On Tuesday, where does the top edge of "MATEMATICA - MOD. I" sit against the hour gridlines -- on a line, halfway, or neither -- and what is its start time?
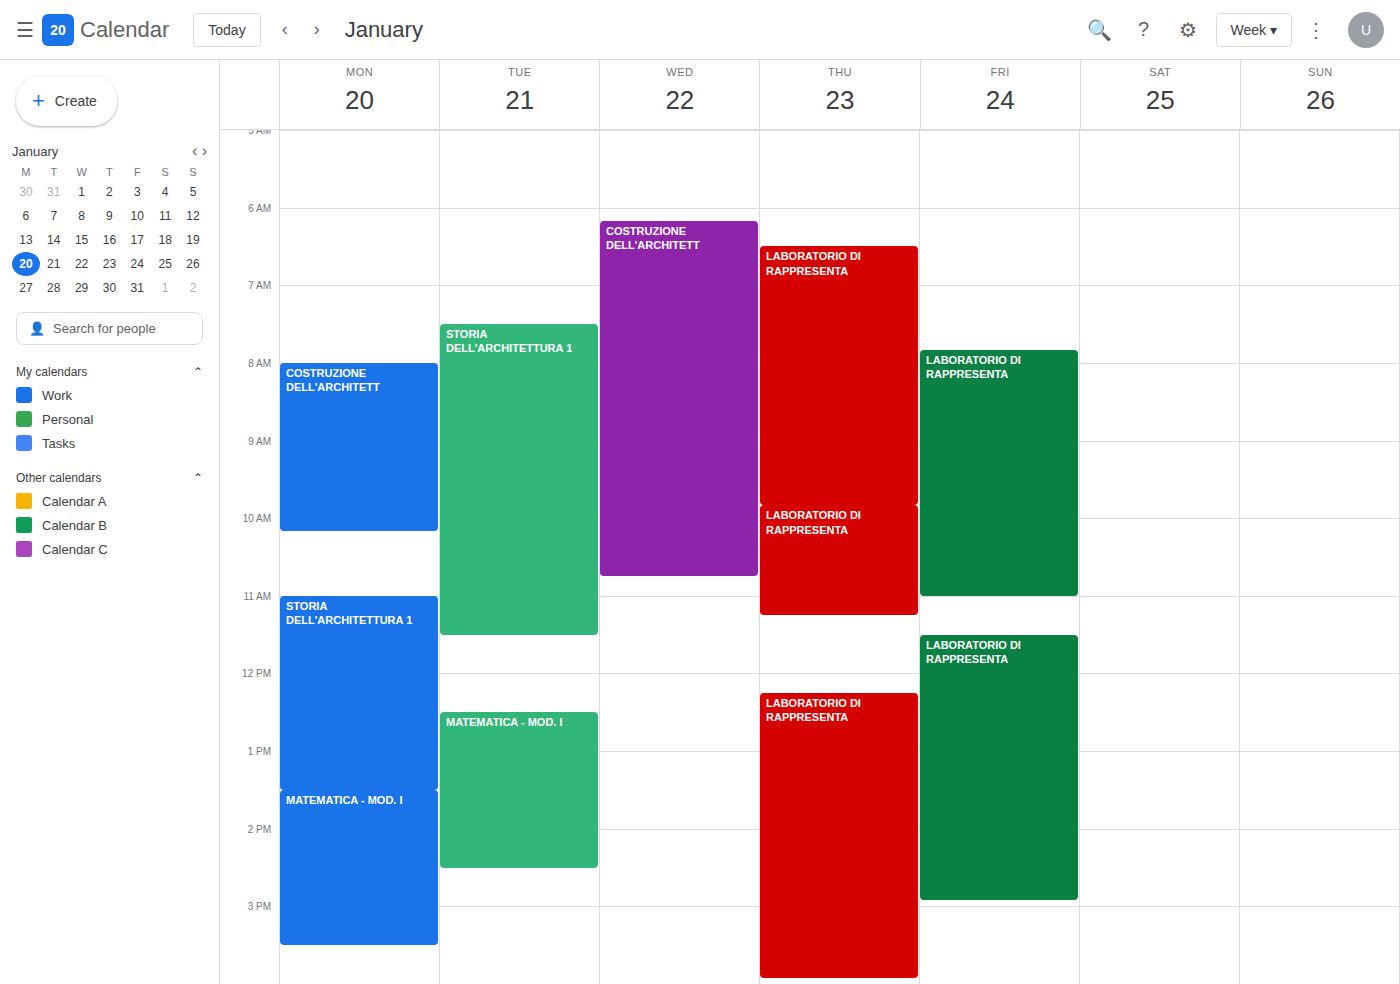
12:30 PM -- halfway between the 12 PM and 1 PM lines.